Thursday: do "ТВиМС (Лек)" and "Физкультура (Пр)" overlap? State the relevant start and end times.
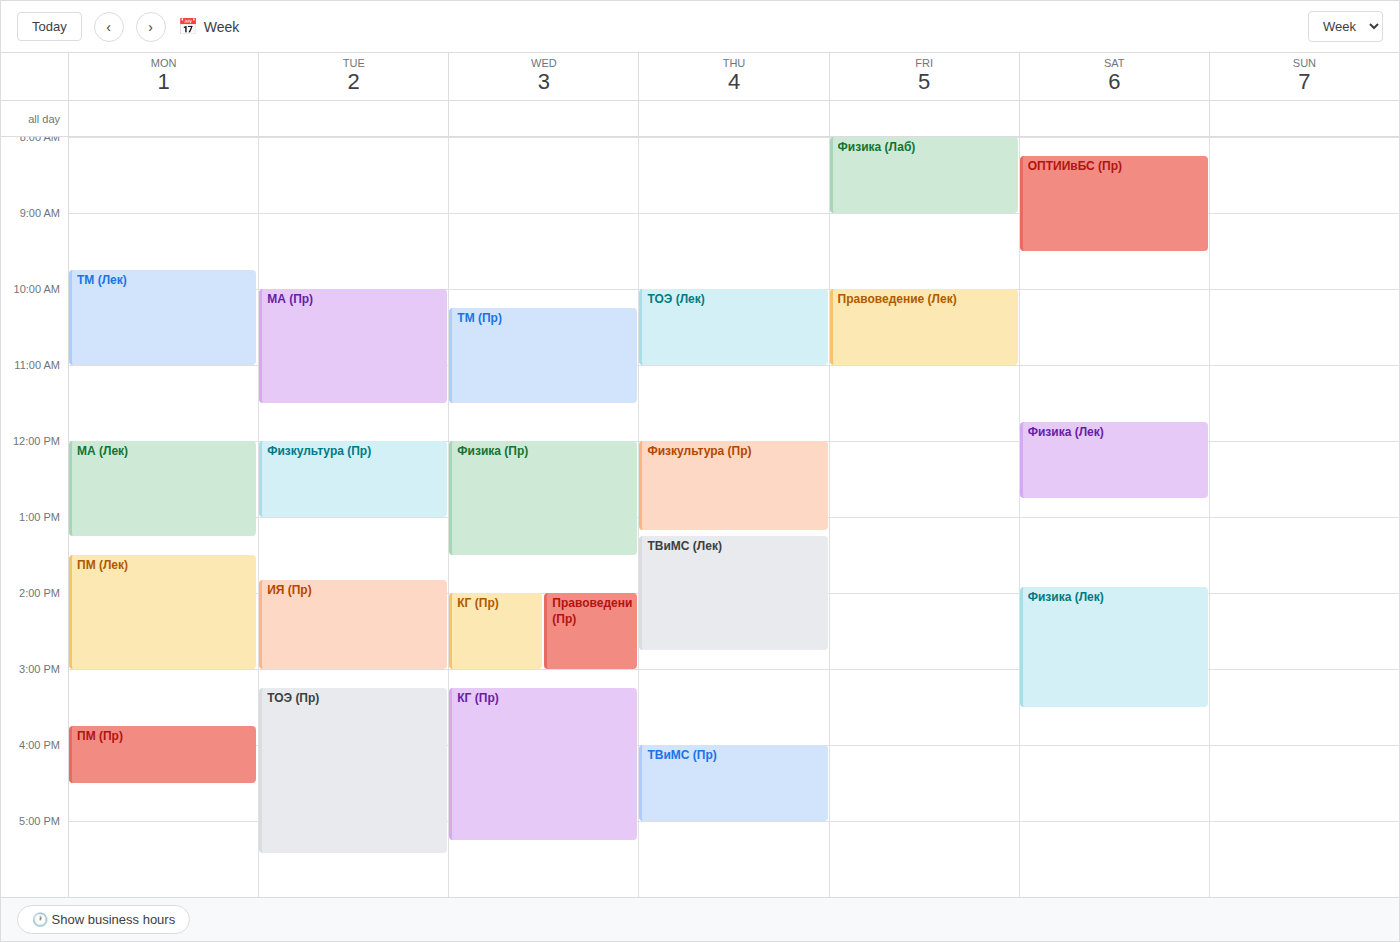
"Физкультура (Пр)" ends at 13:10 and "ТВиМС (Лек)" starts at 13:15 -- no overlap.